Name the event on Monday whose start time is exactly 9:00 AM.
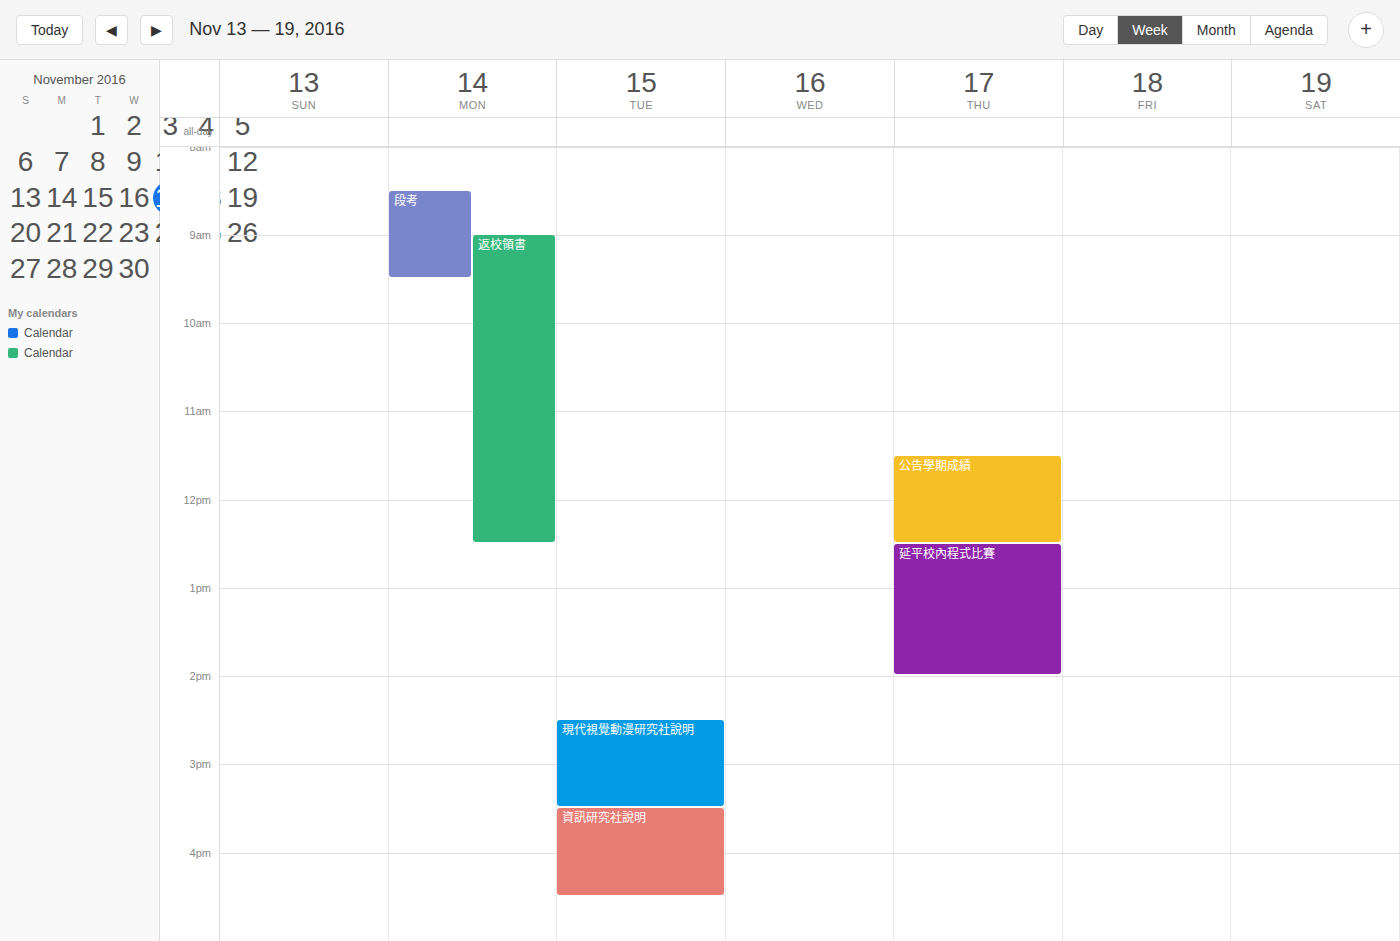
"返校領書"